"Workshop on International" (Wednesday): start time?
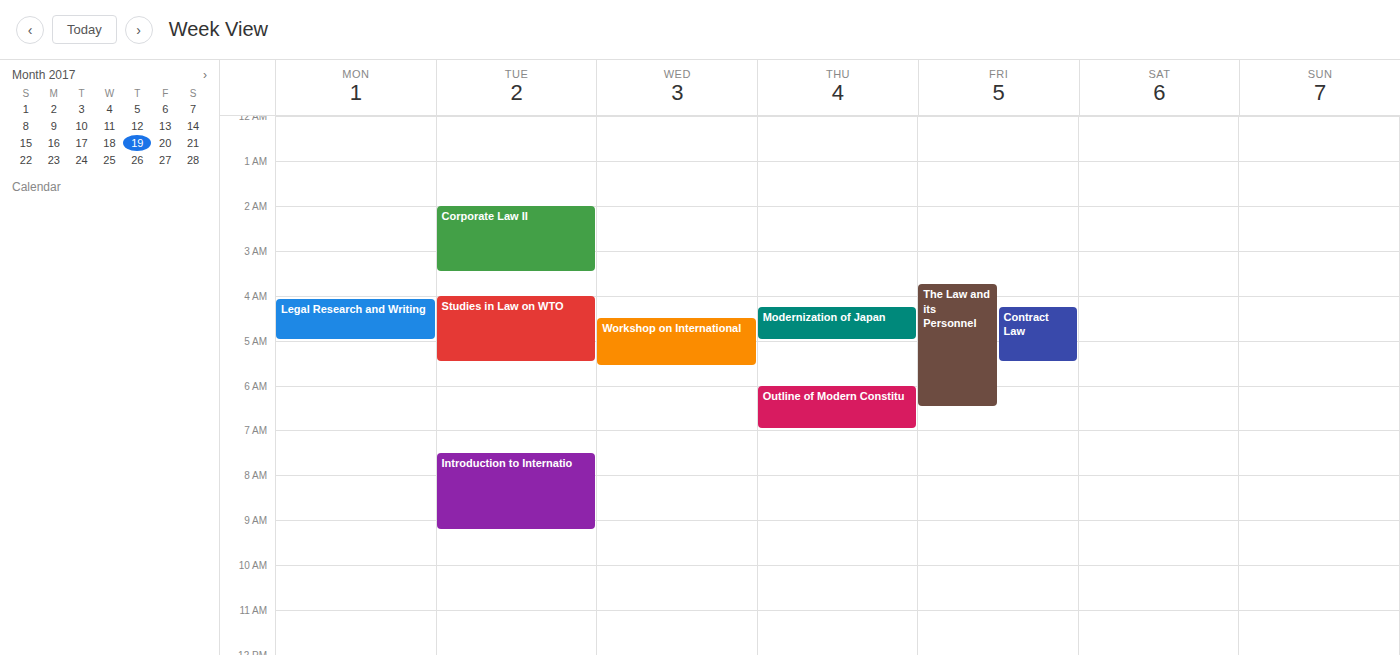
4:30 AM